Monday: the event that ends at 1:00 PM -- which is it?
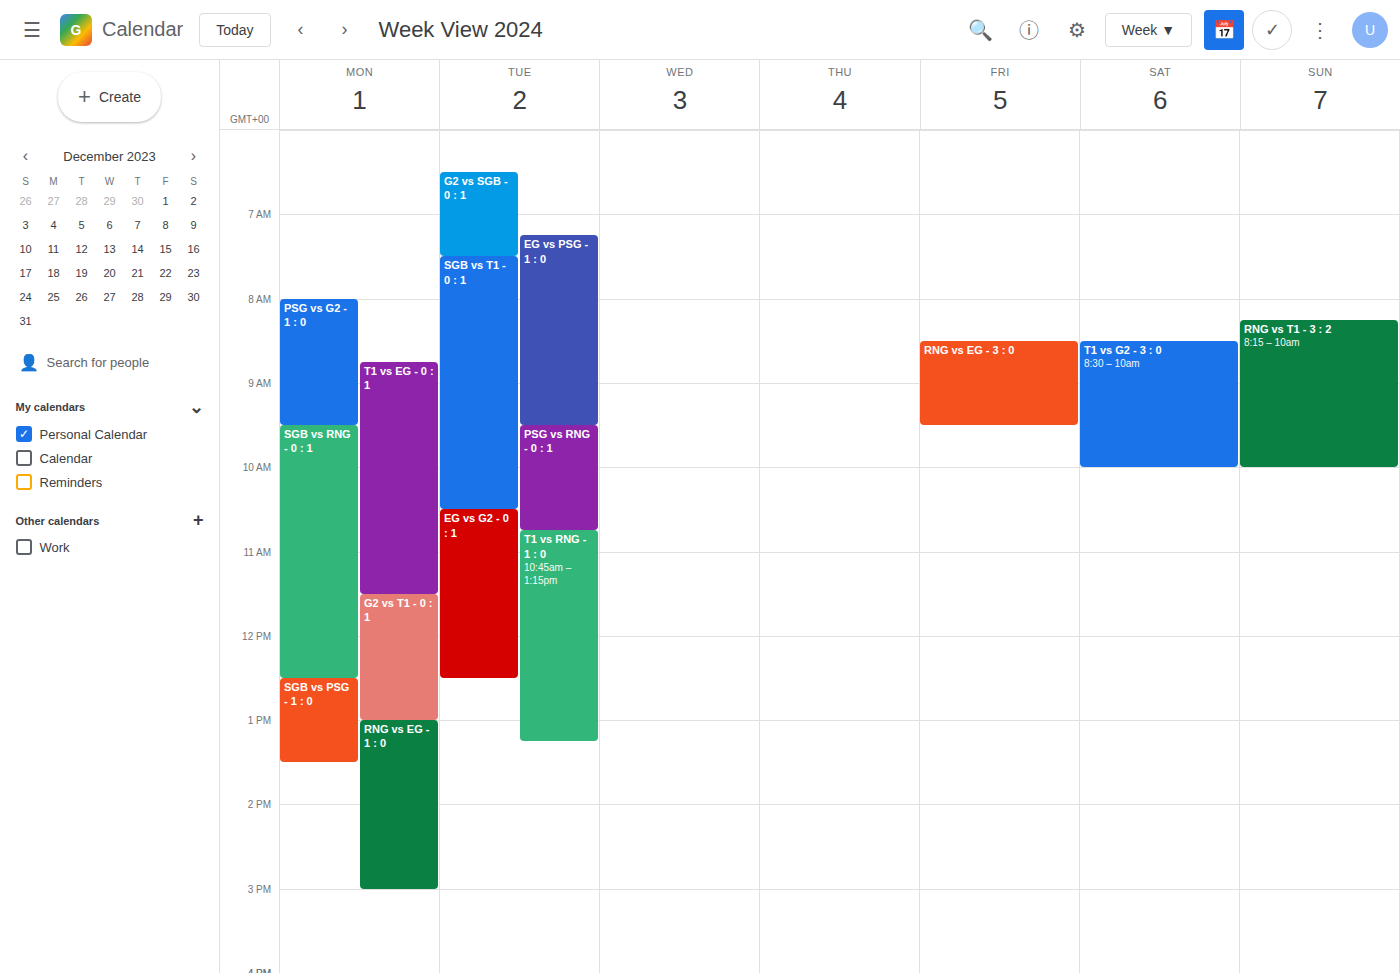
"G2 vs T1 - 0 : 1"